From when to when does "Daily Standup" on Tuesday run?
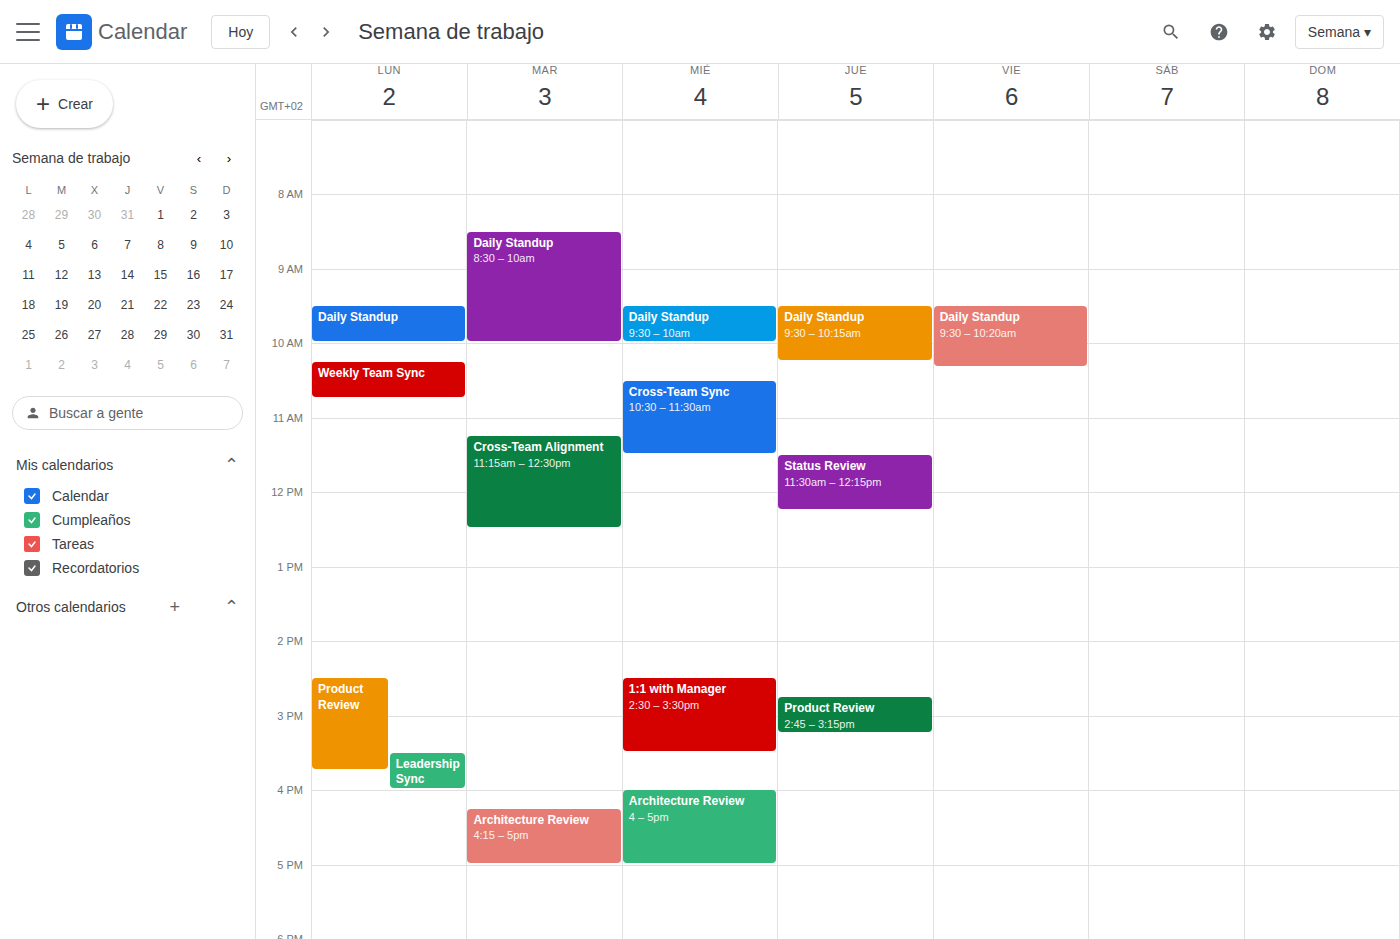
8:30 AM to 10:00 AM